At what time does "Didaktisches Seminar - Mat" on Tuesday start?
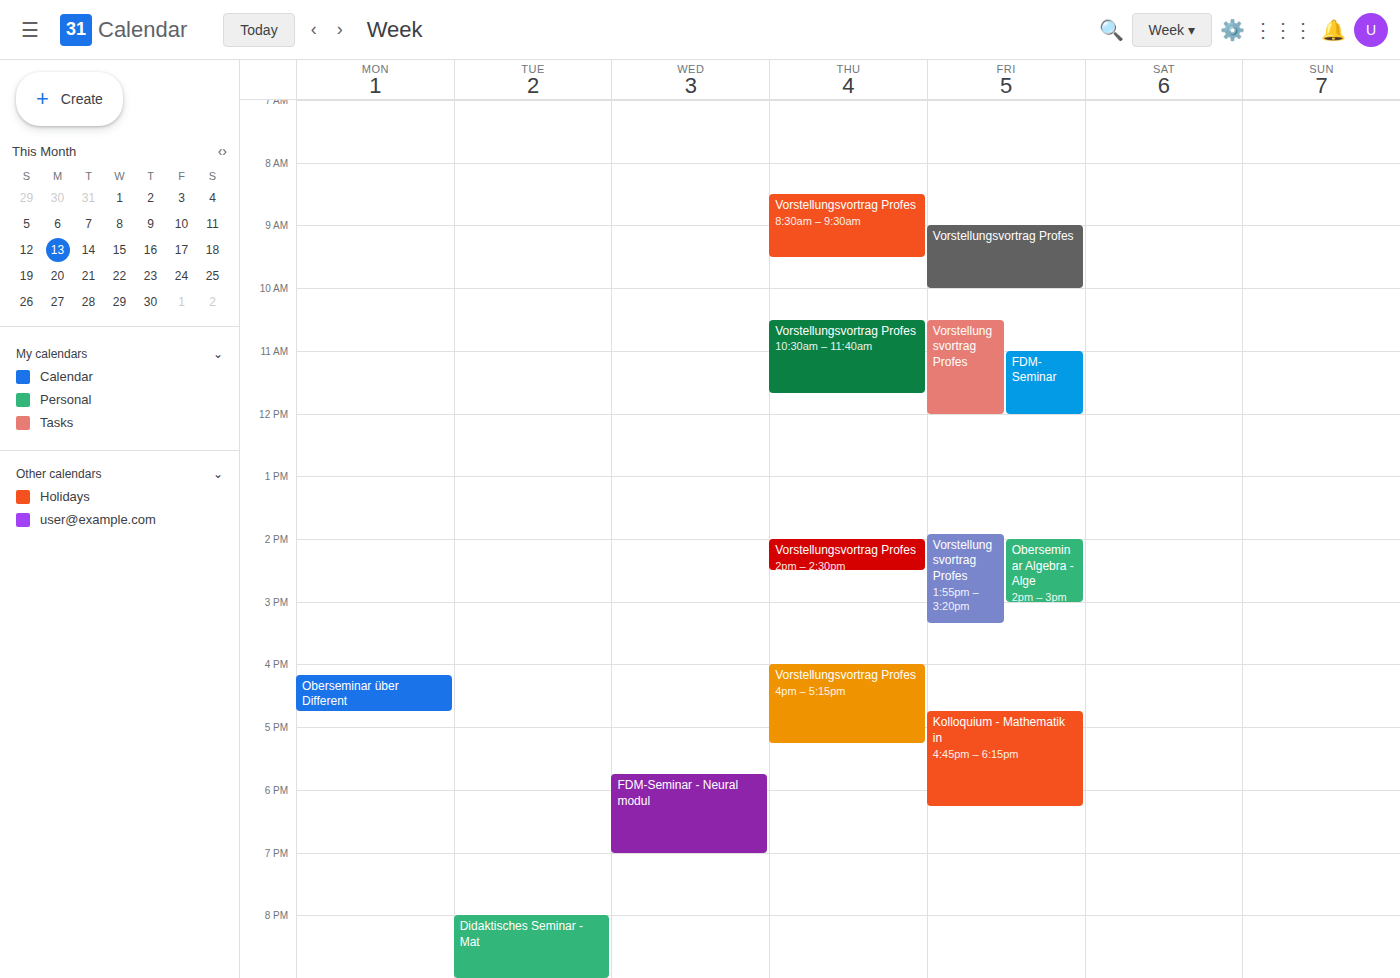
20:00